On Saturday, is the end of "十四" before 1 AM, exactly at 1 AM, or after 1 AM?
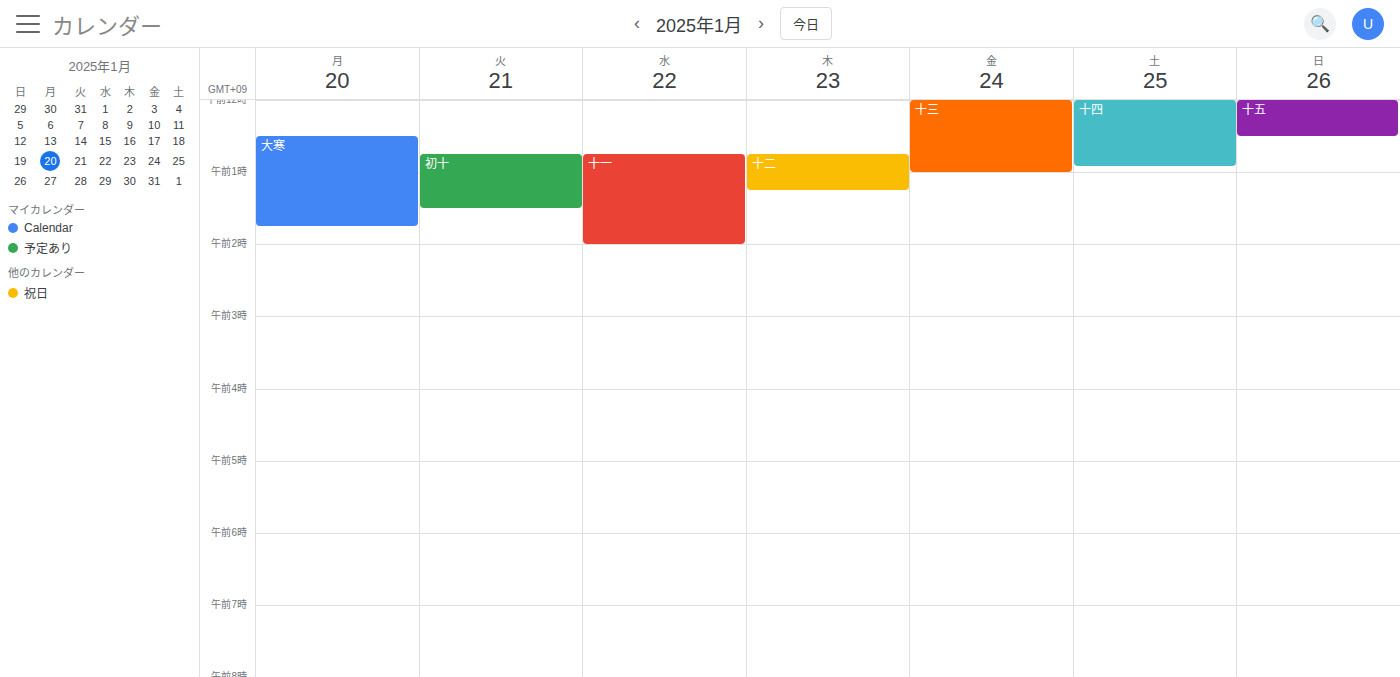
12:55 AM -- before 1 AM, 5 minutes above the 1 AM line.